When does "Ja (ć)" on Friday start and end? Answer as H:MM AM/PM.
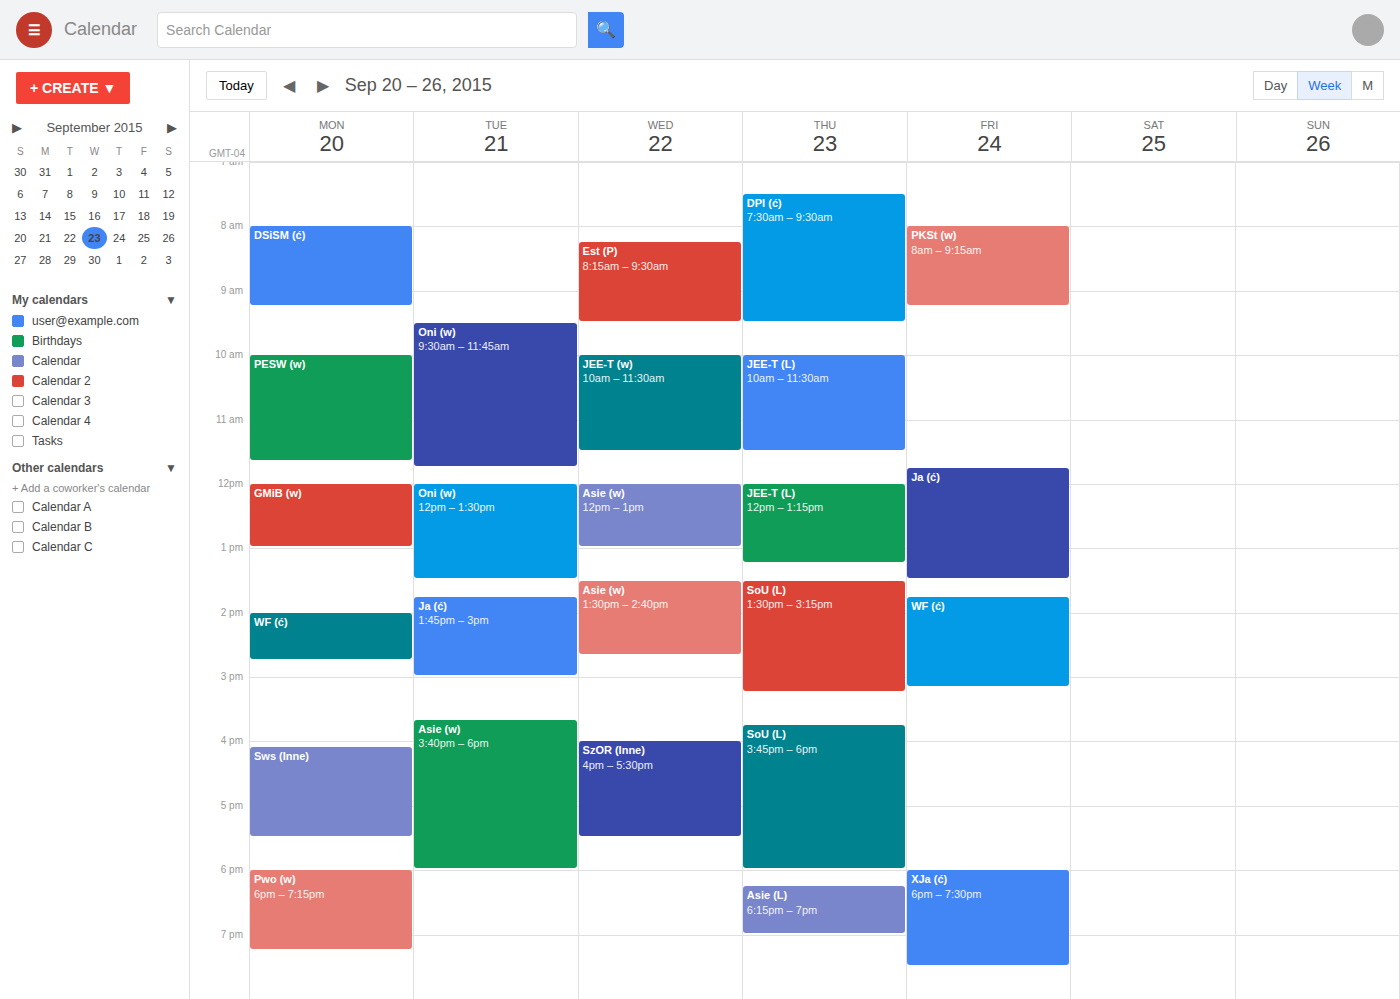
11:45 AM to 1:30 PM